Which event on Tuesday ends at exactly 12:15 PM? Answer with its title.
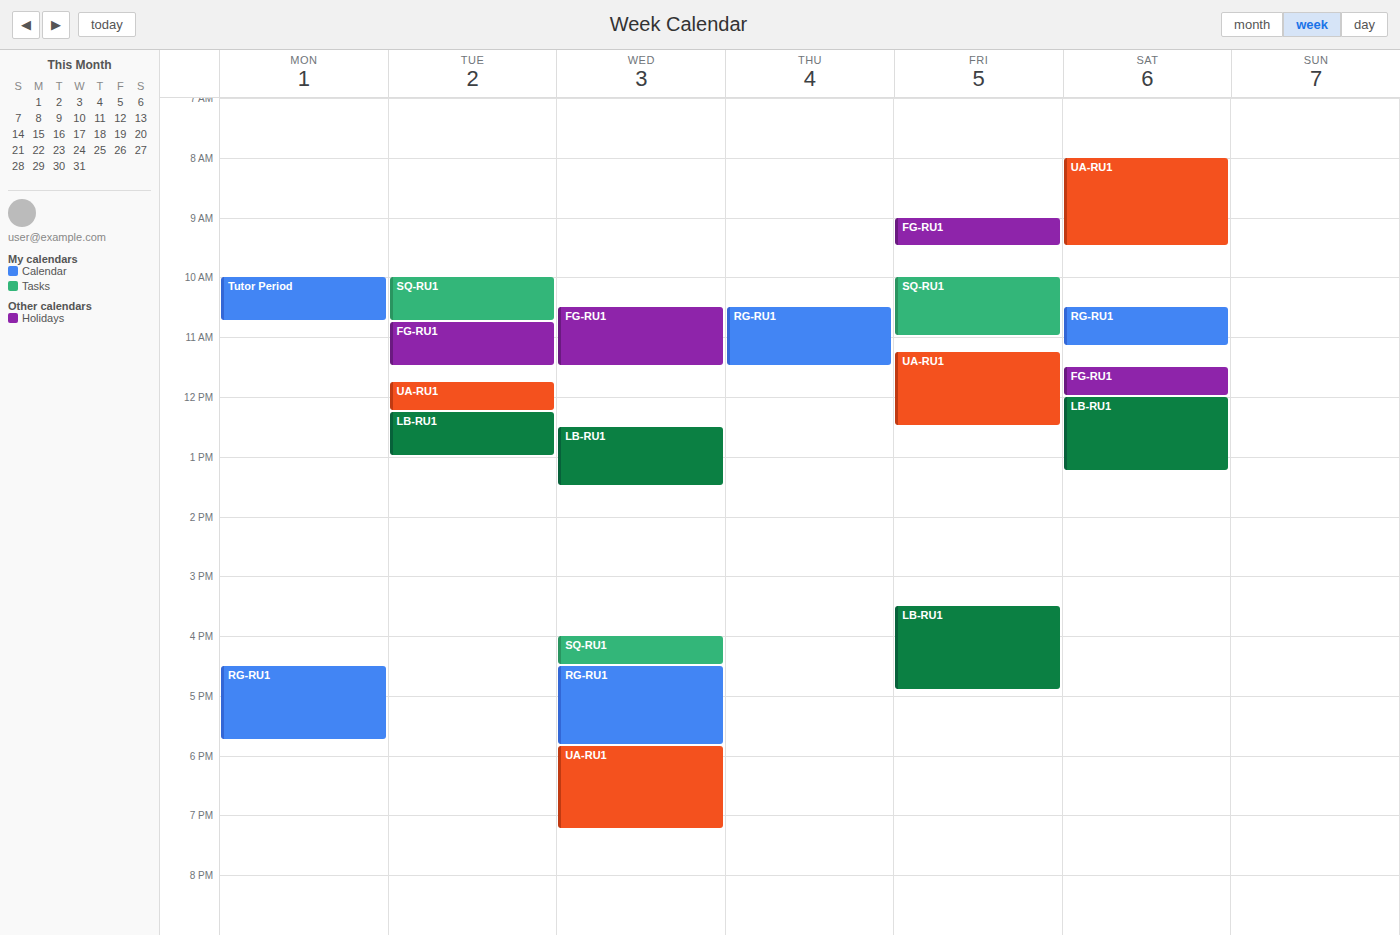
"UA-RU1"